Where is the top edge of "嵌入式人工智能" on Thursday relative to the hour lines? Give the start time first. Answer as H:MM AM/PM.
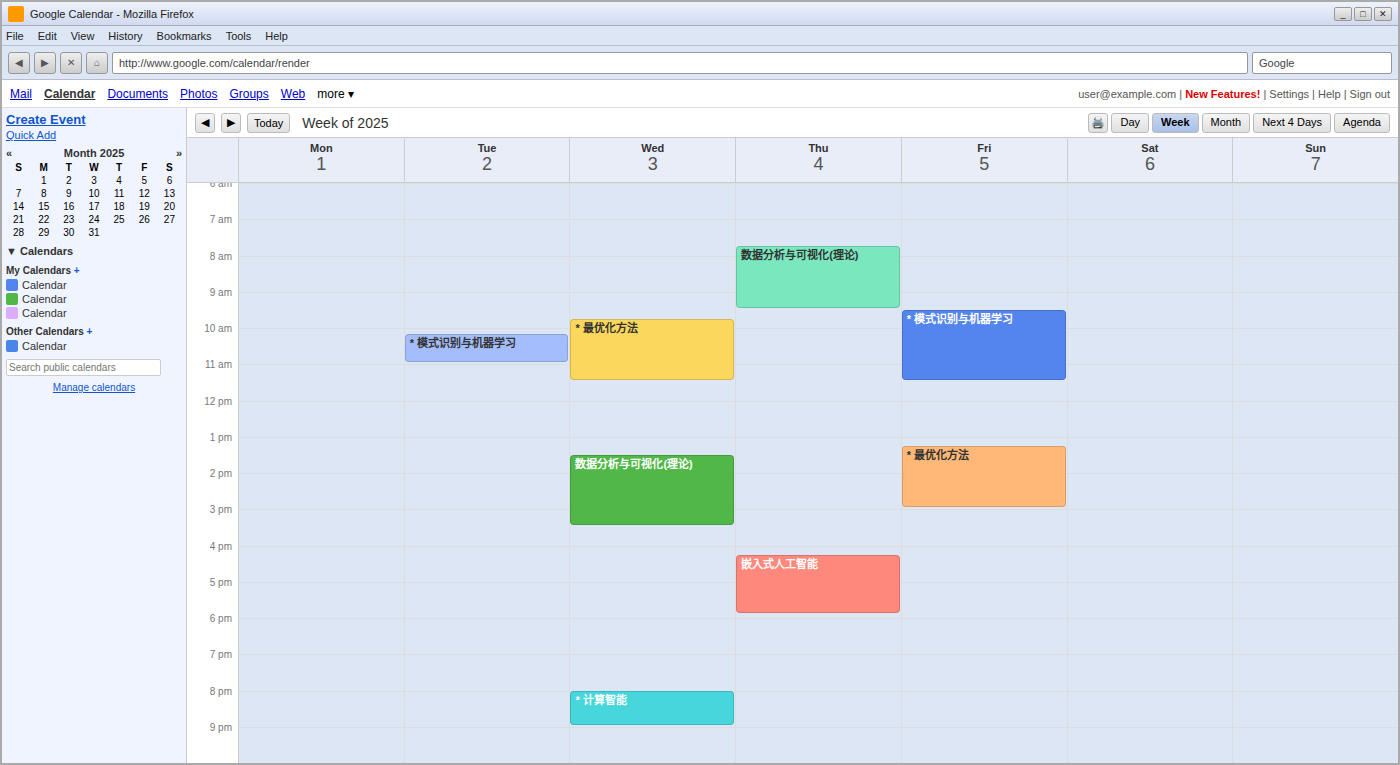
4:15 PM -- neither: a quarter of the way from the 4 PM line to the 5 PM line.